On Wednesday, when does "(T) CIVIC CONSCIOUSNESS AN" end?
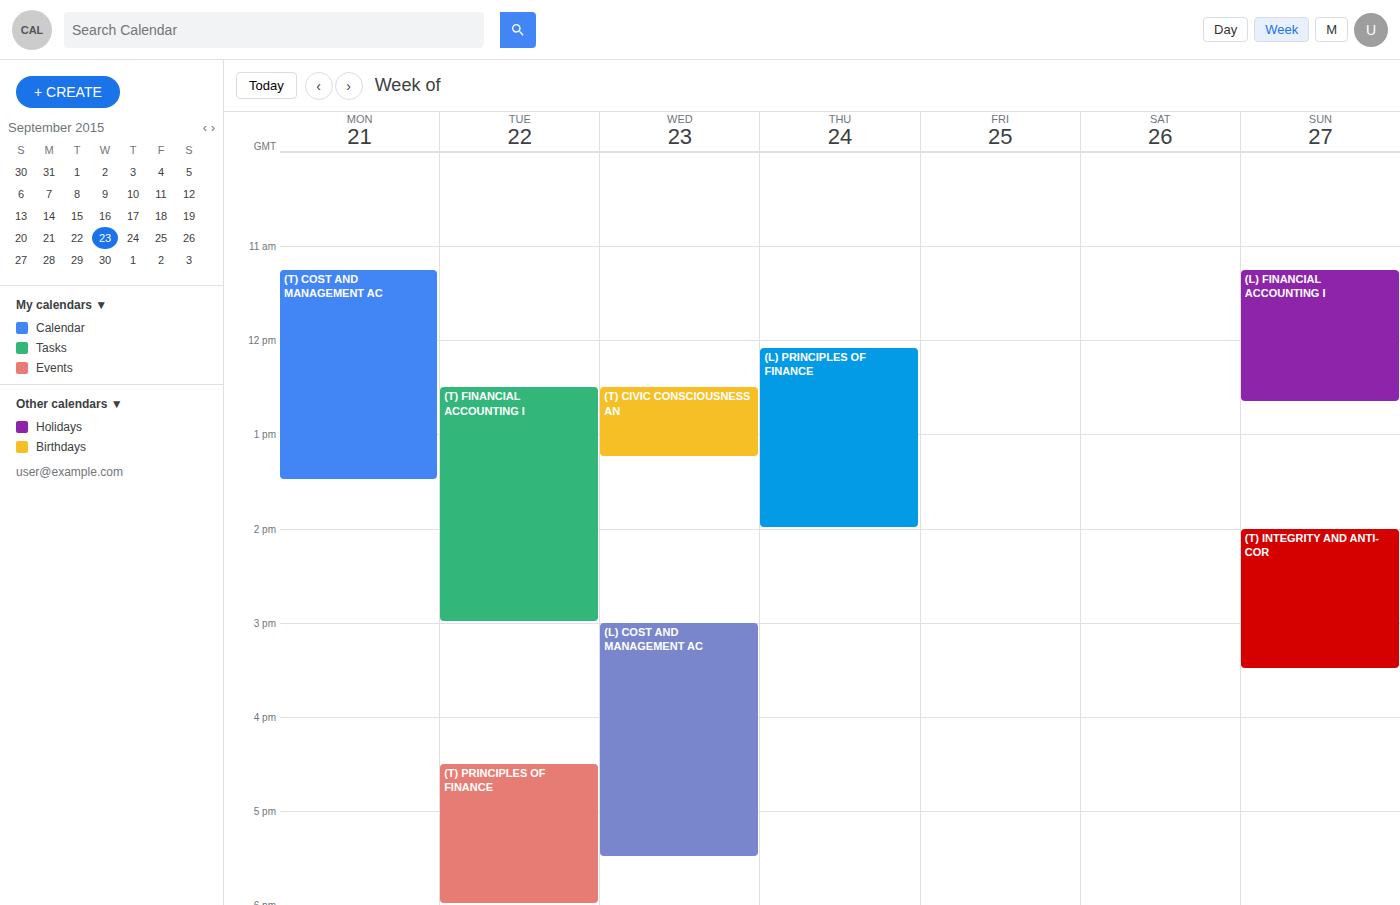
1:15 PM